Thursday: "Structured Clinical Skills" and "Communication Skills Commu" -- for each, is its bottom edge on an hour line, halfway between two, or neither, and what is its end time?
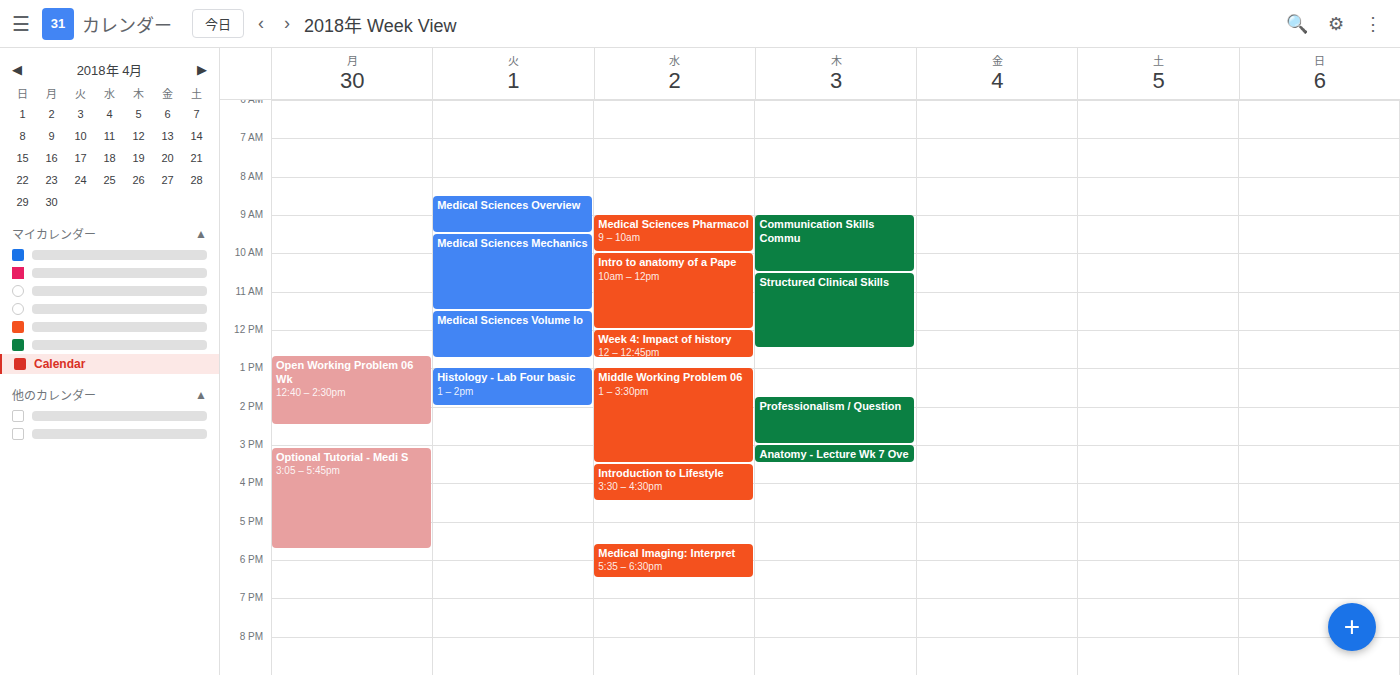
"Structured Clinical Skills": 12:30 PM, halfway between the 12 PM and 1 PM lines. "Communication Skills Commu": 10:30 AM, halfway between the 10 AM and 11 AM lines.